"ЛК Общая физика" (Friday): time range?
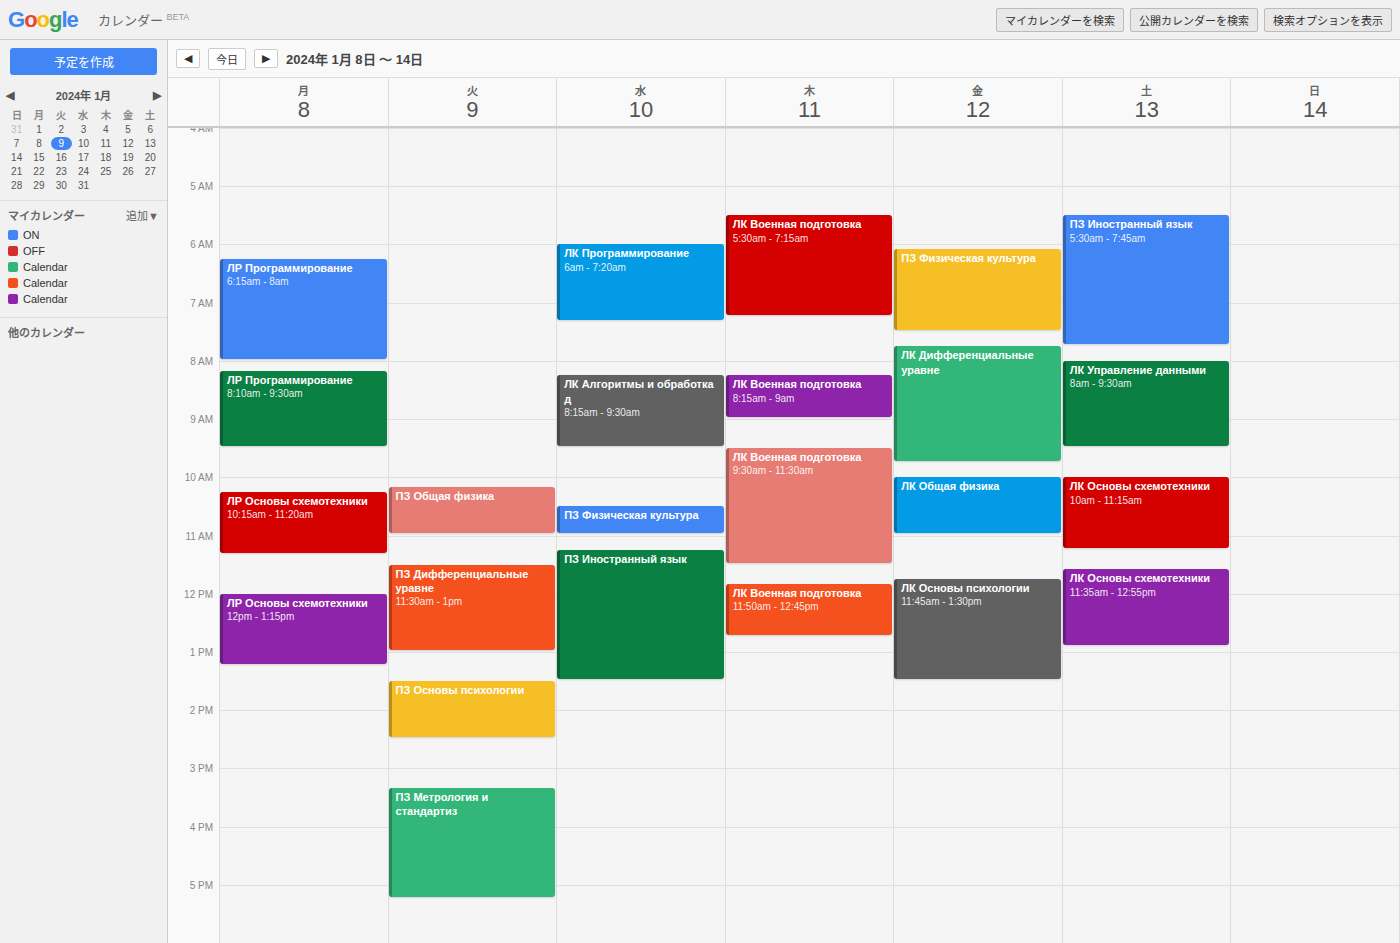
10:00 AM to 11:00 AM